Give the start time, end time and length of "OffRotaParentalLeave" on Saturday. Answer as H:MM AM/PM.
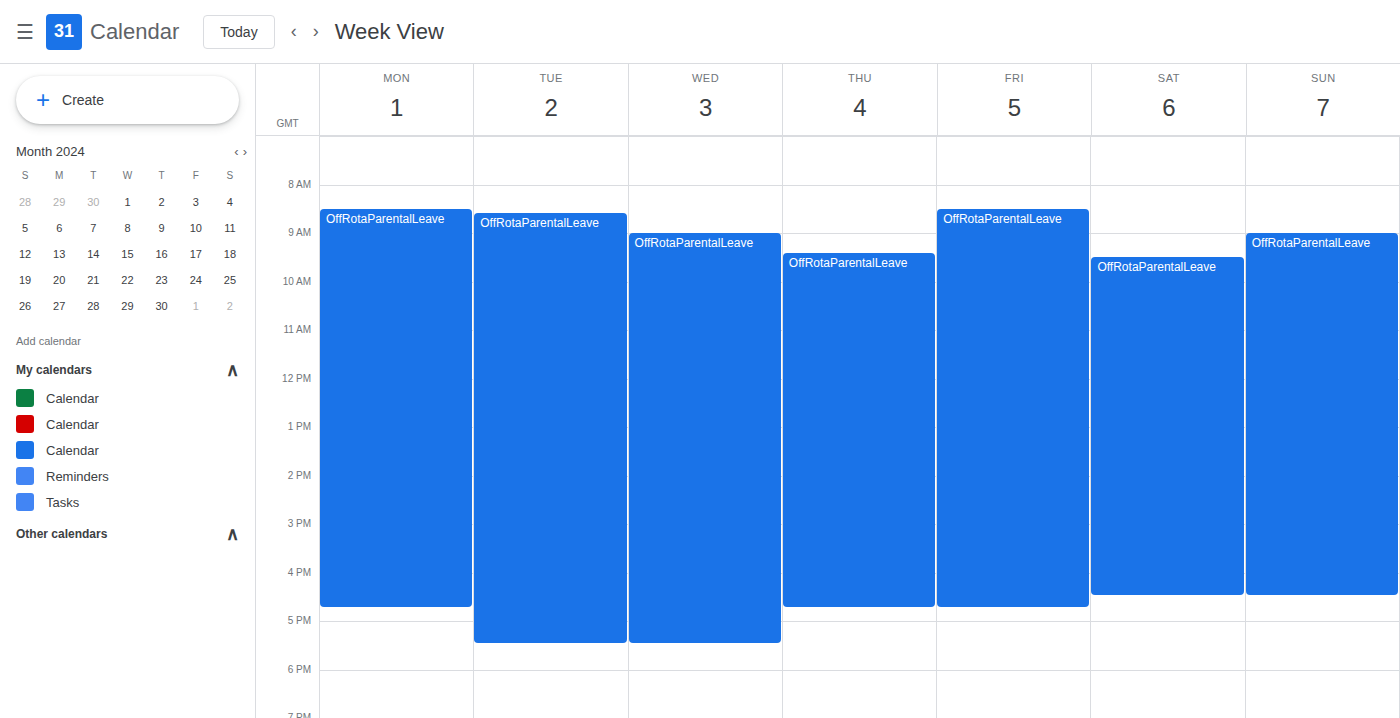
9:30 AM to 4:30 PM, 7 hours